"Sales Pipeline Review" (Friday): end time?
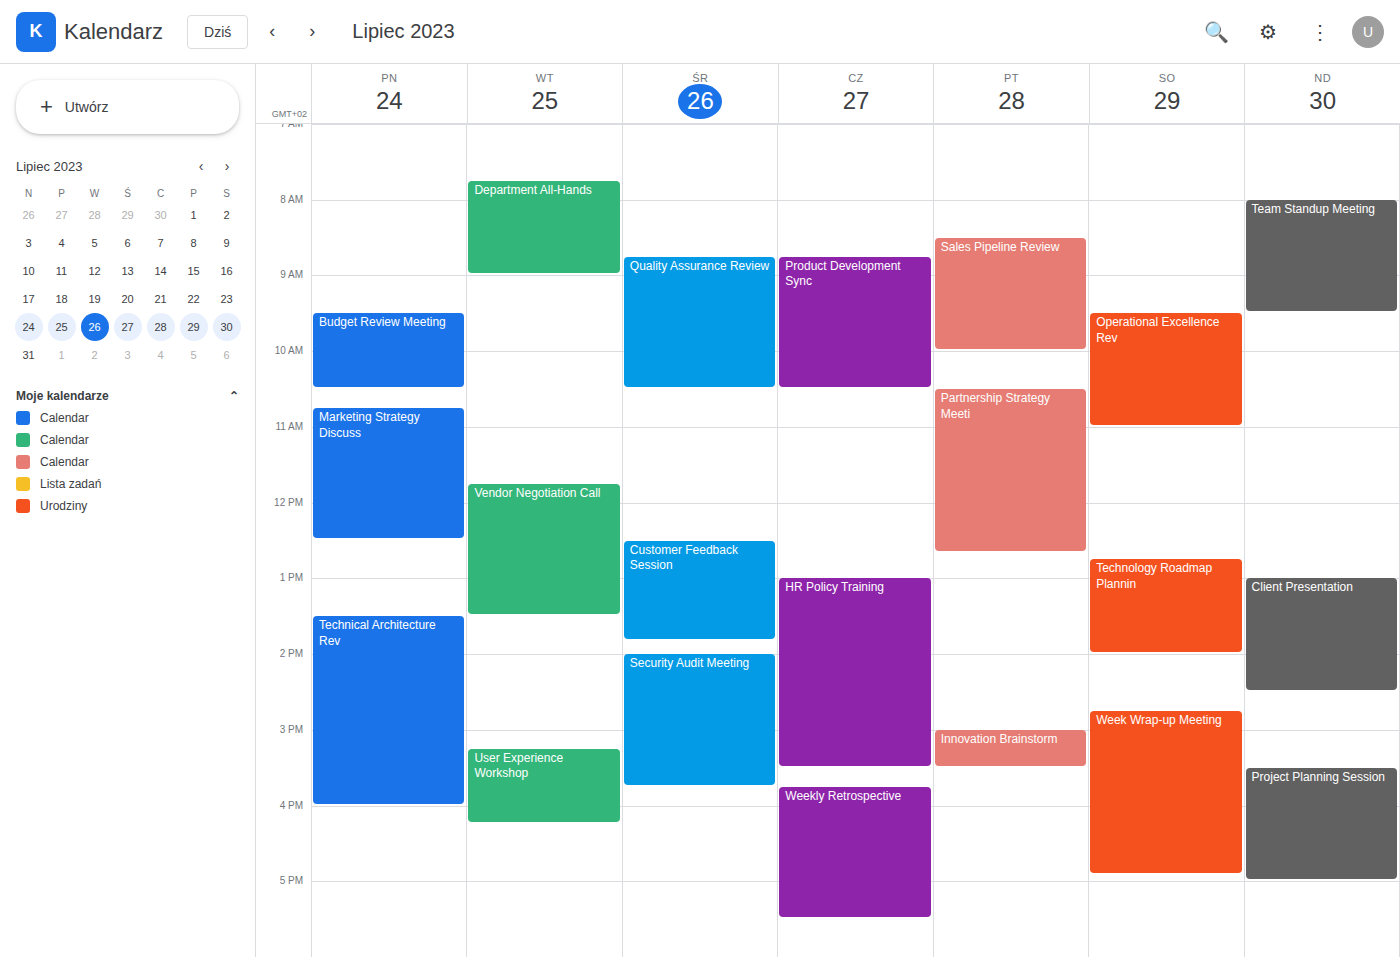
10:00 AM